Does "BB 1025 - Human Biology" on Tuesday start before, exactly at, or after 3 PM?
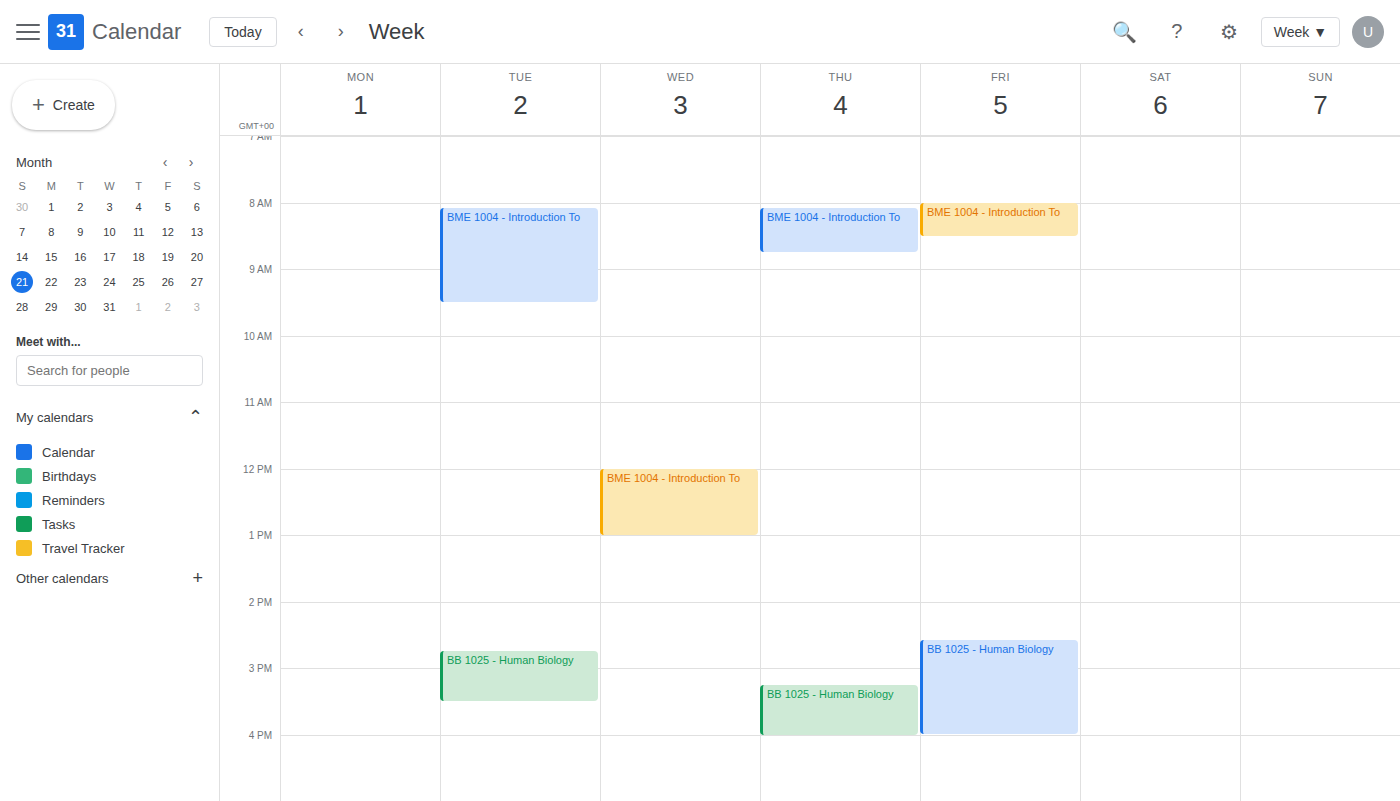
2:45 PM -- before 3 PM, 15 minutes above the 3 PM line.